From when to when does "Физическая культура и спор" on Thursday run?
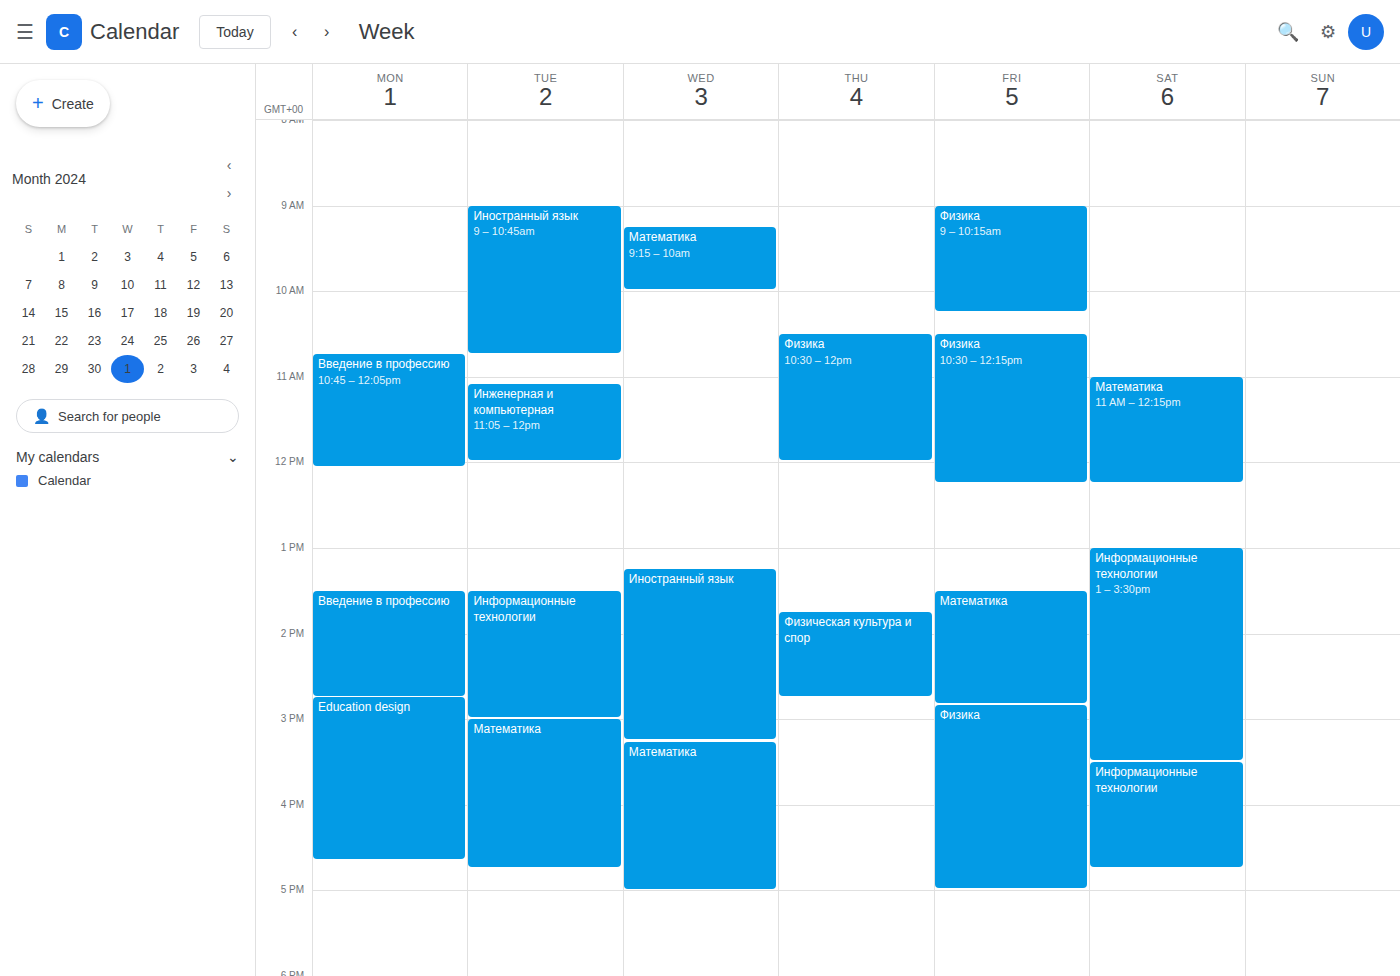
1:45 PM to 2:45 PM